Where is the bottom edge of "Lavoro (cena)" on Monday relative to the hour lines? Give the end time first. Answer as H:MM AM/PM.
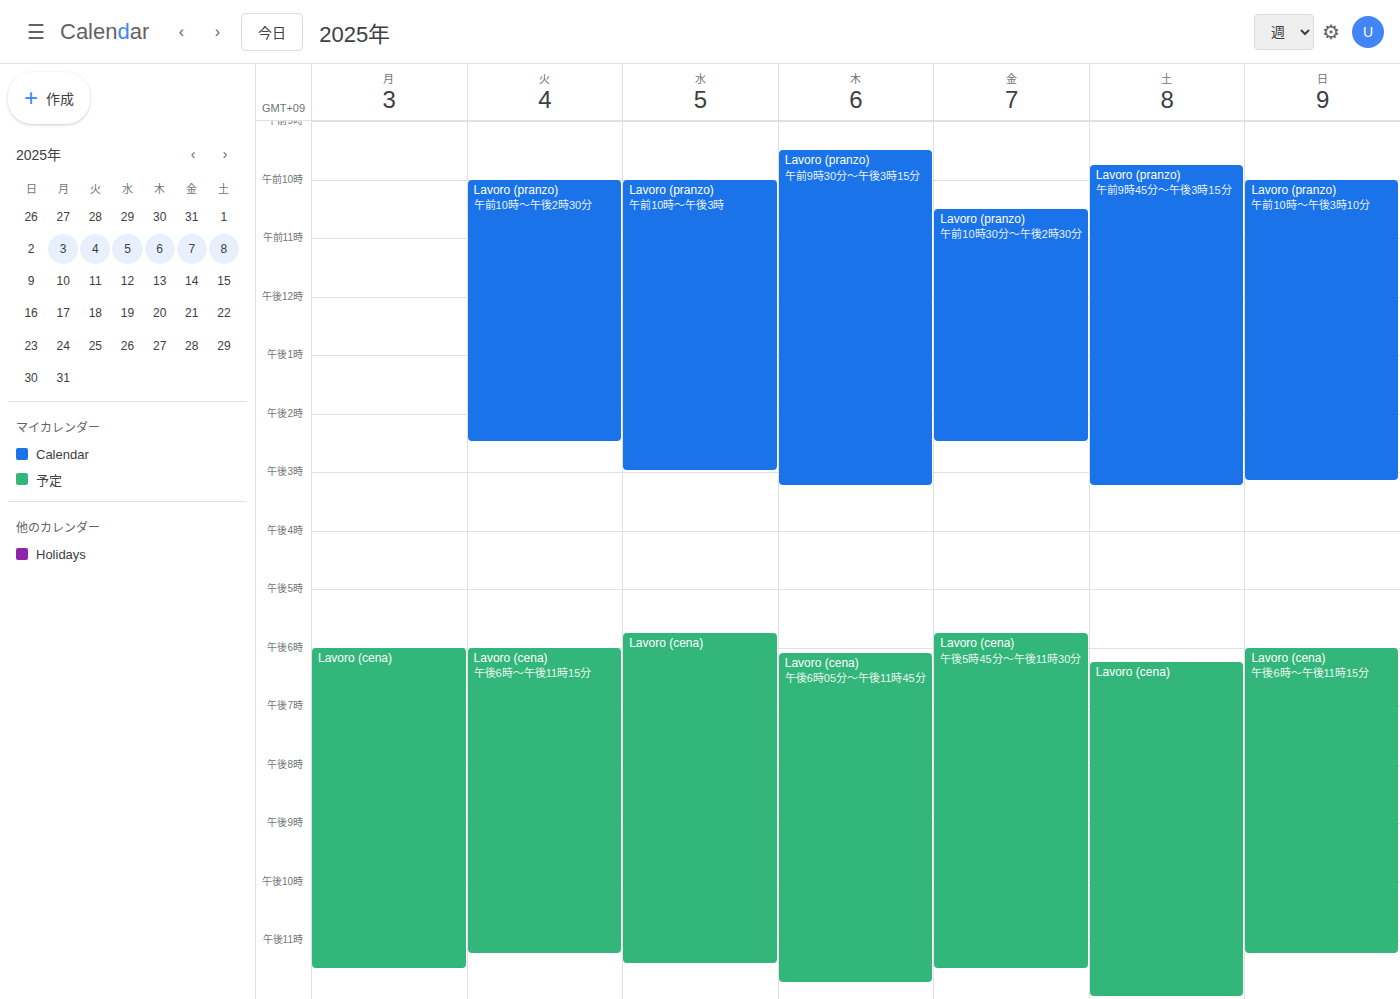
11:30 PM -- halfway between the 11 PM and 12 AM lines.